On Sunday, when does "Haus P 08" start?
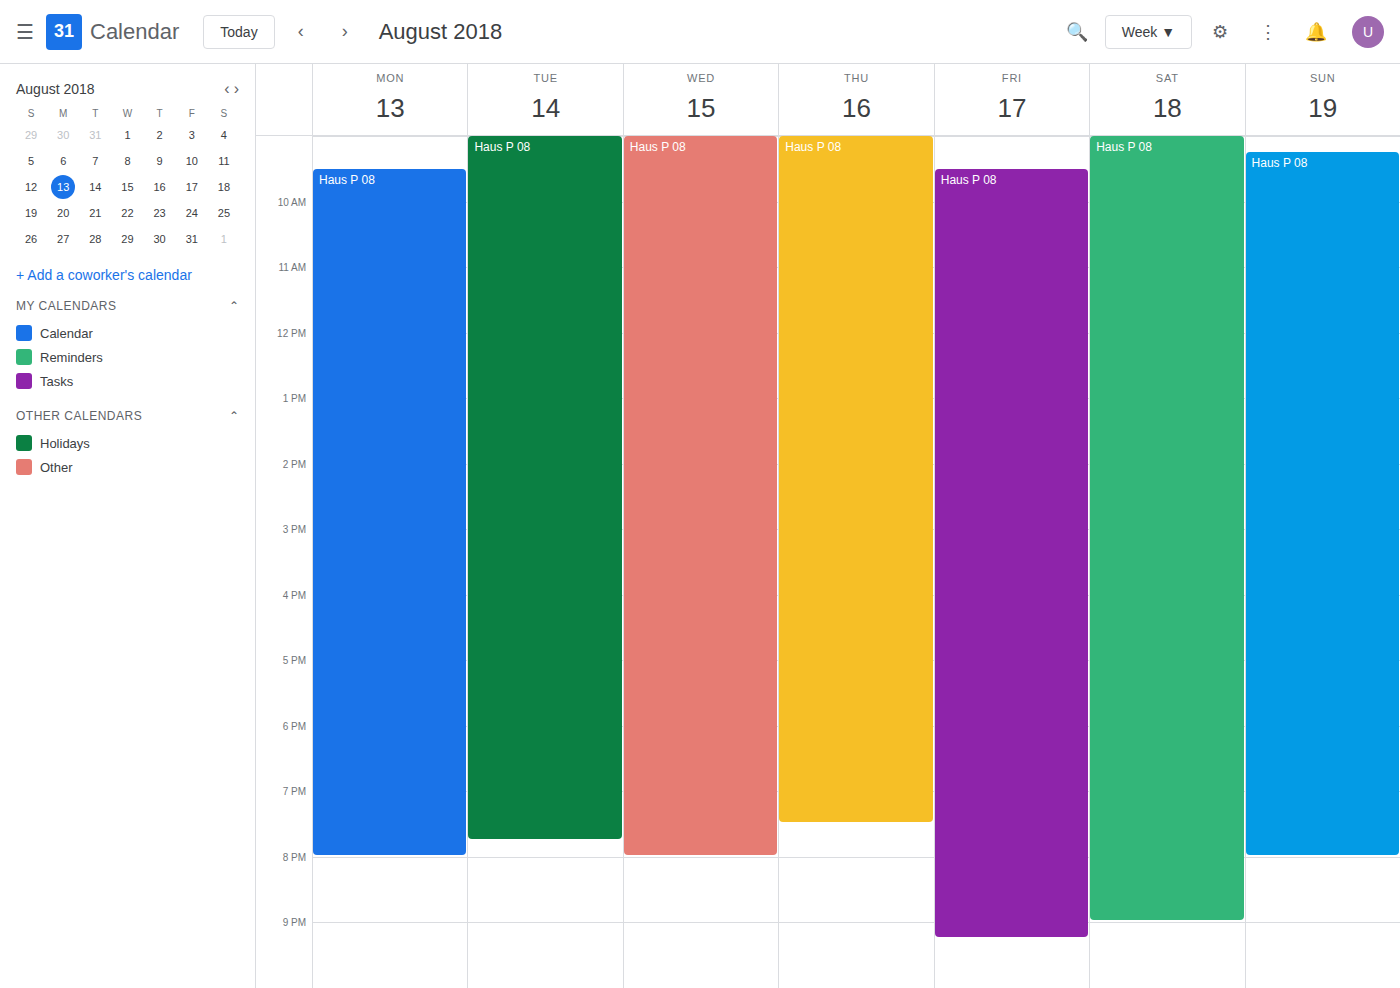
9:15 AM